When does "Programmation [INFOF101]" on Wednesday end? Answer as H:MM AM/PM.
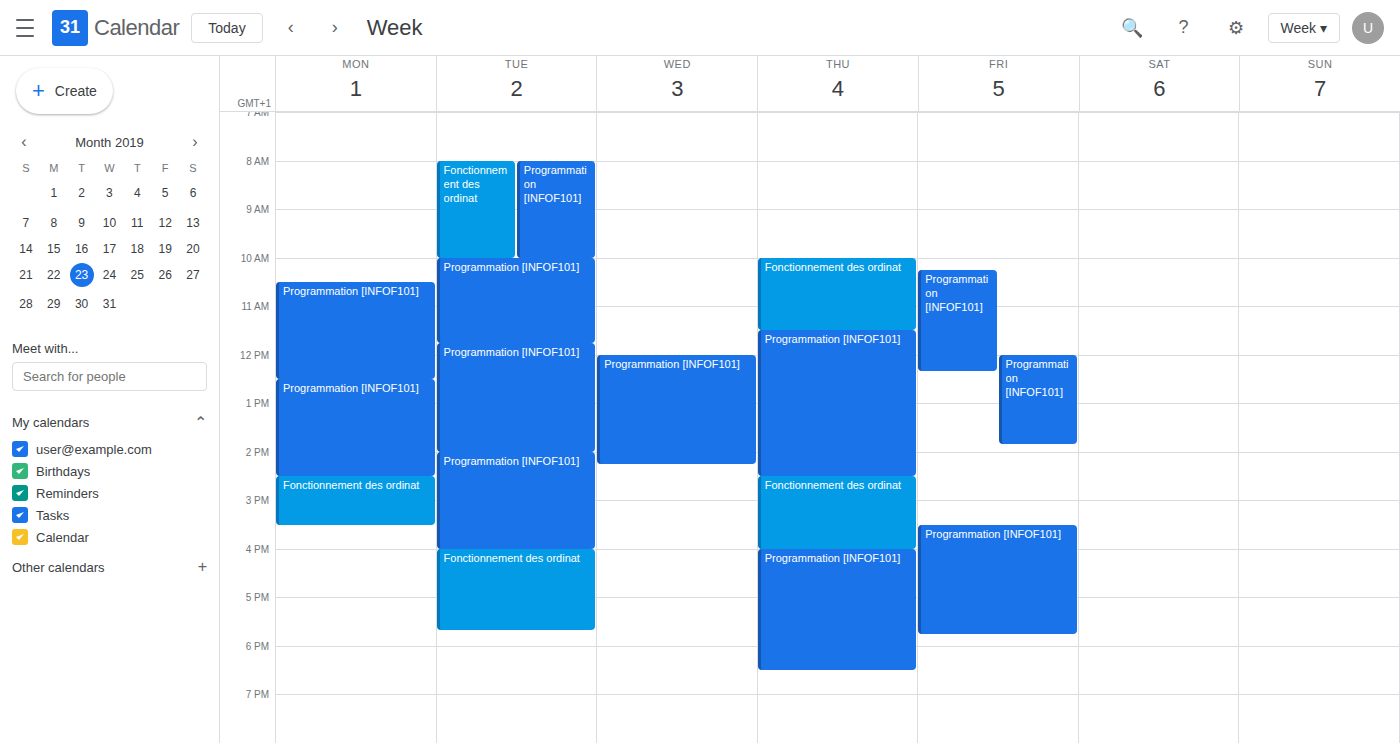
2:15 PM